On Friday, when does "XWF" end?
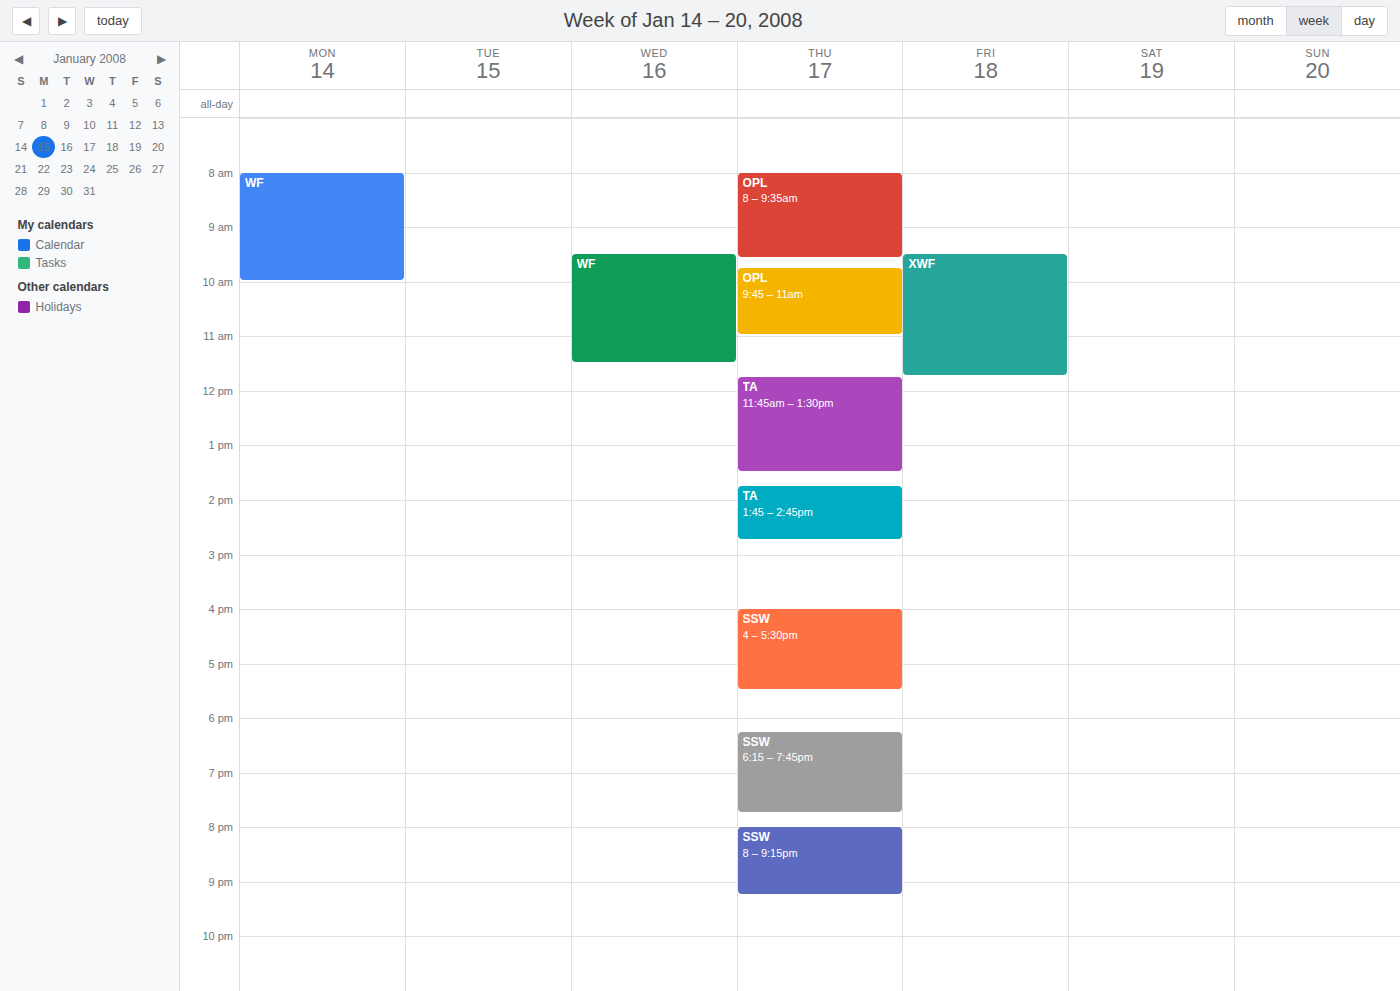
11:45 AM